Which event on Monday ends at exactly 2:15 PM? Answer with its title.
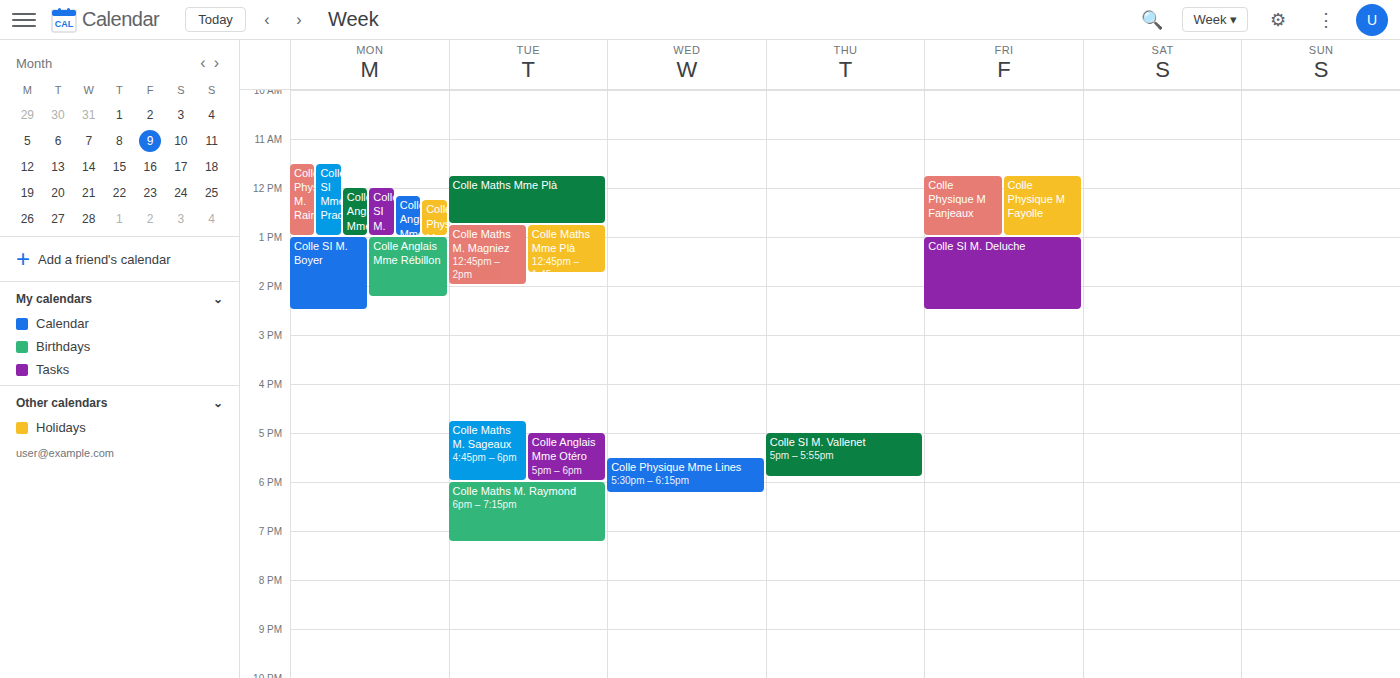
"Colle Anglais Mme Rébillon"